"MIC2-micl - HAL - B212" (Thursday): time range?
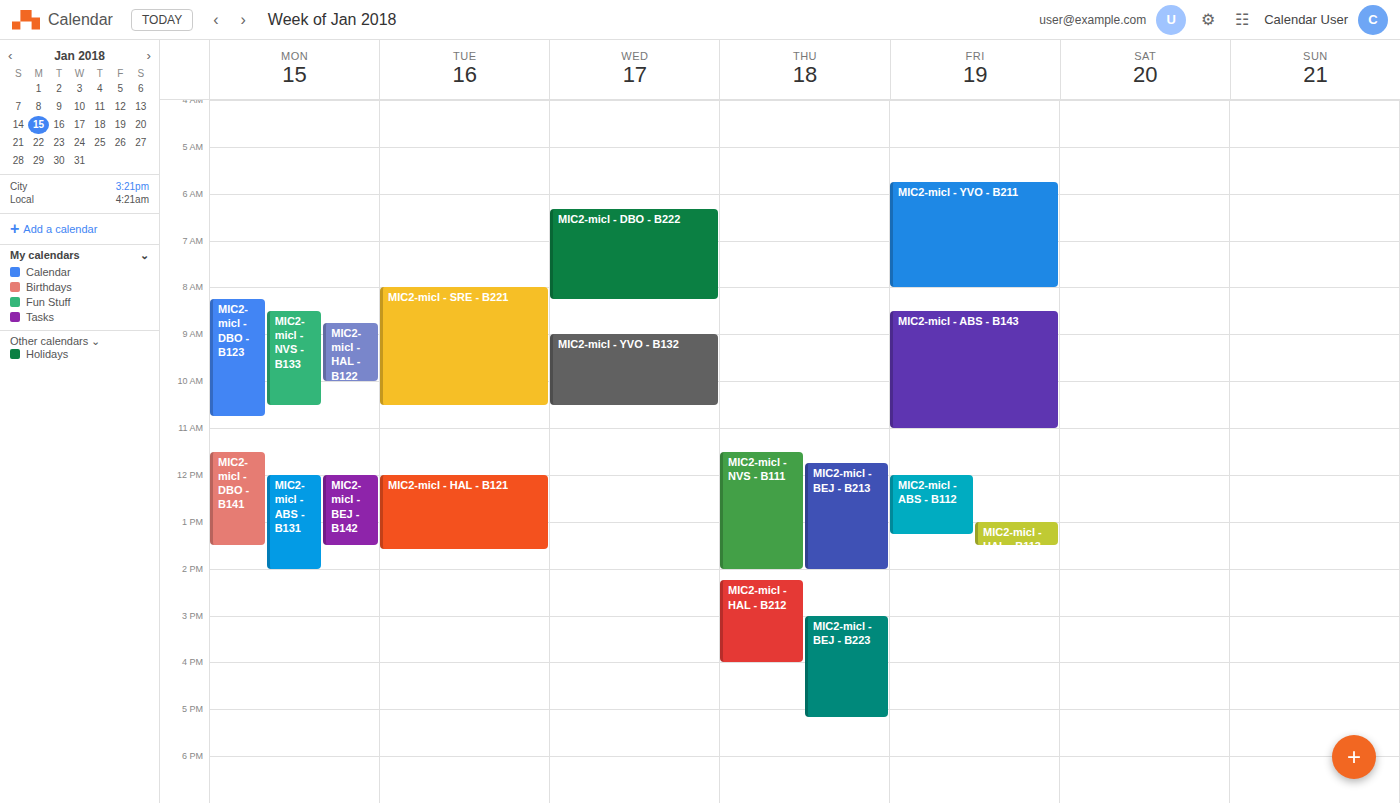
2:15 PM to 4:00 PM